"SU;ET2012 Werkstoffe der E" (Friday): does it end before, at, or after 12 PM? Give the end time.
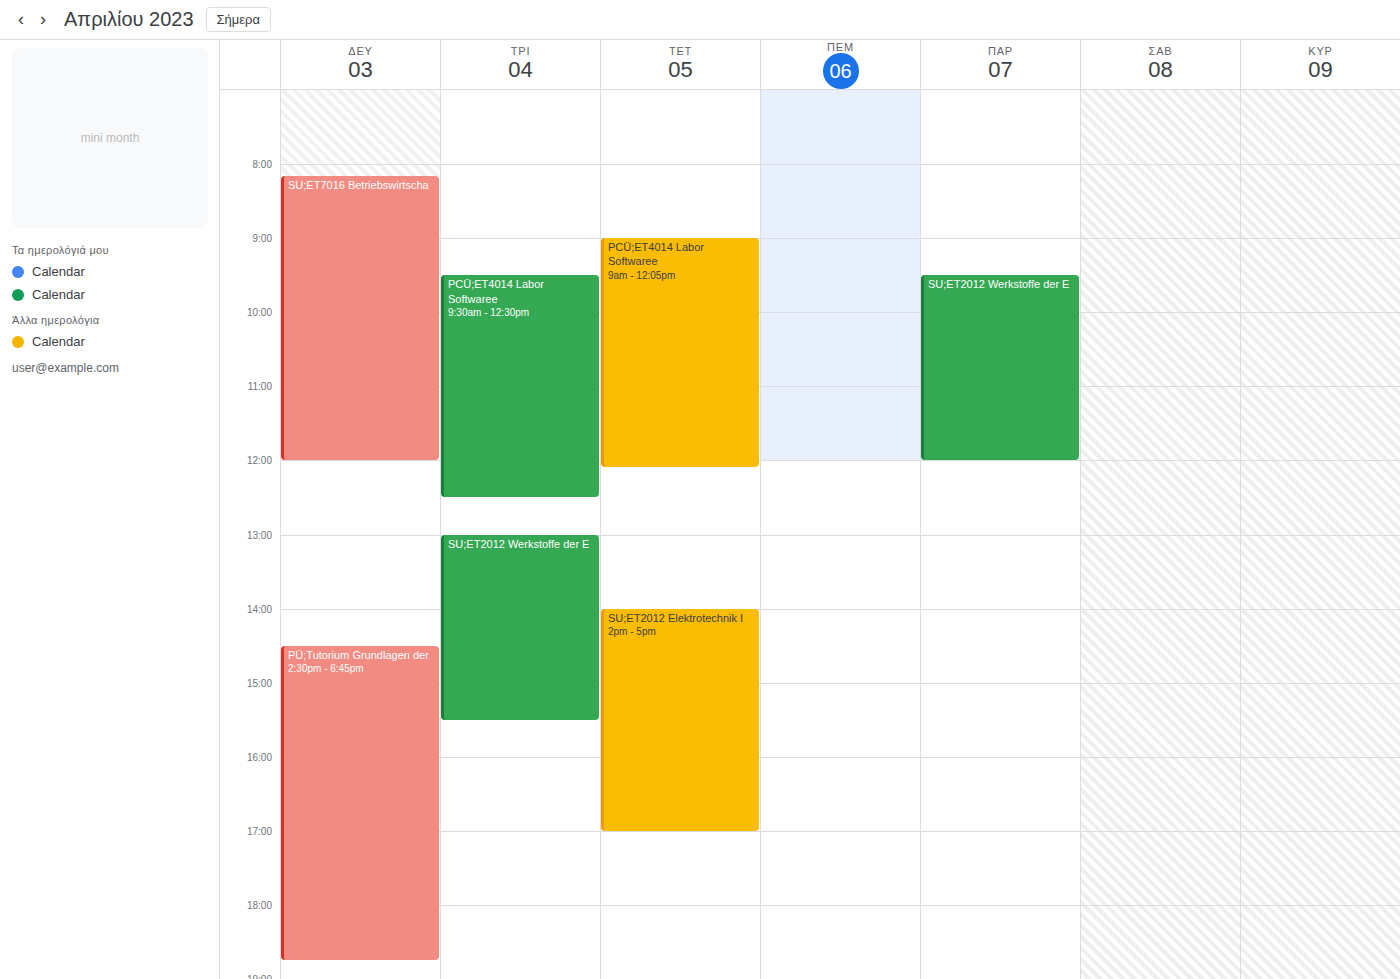
12:00 PM -- exactly at 12 PM, on the 12 PM line.